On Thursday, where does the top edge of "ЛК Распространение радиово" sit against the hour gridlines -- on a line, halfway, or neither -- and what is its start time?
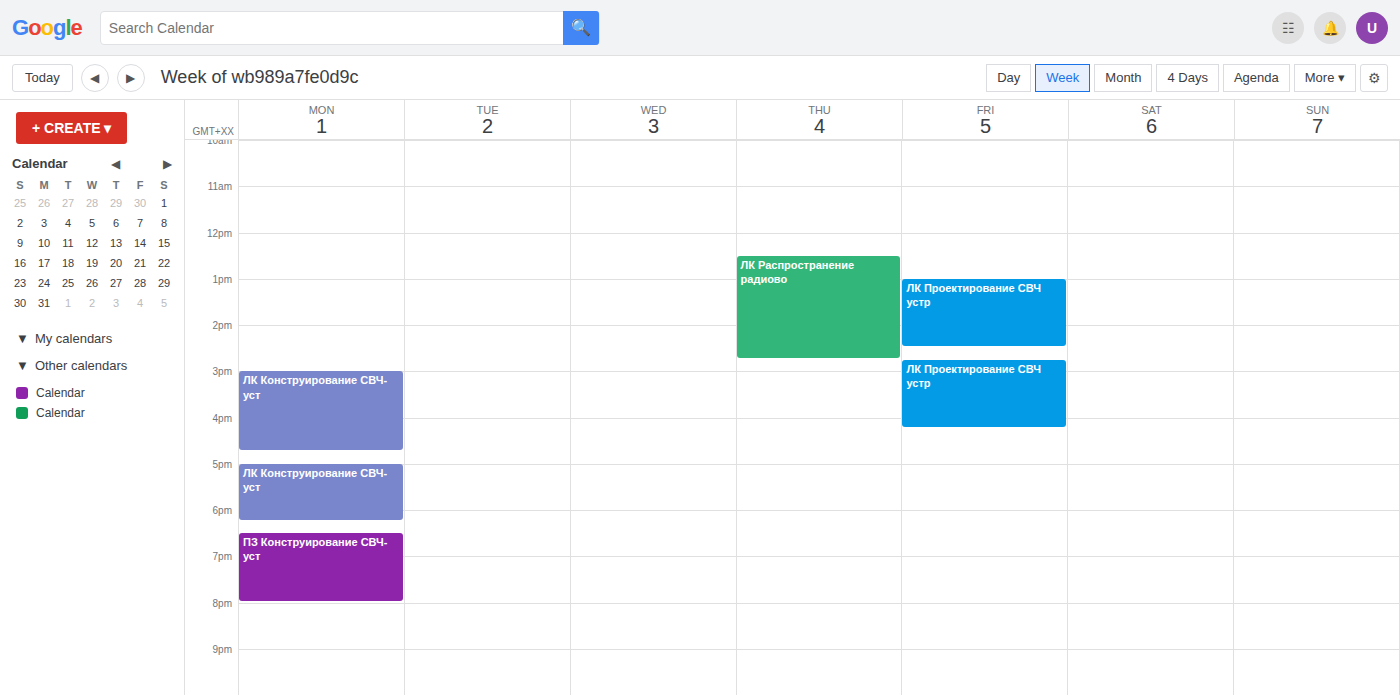
12:30 PM -- halfway between the 12 PM and 1 PM lines.